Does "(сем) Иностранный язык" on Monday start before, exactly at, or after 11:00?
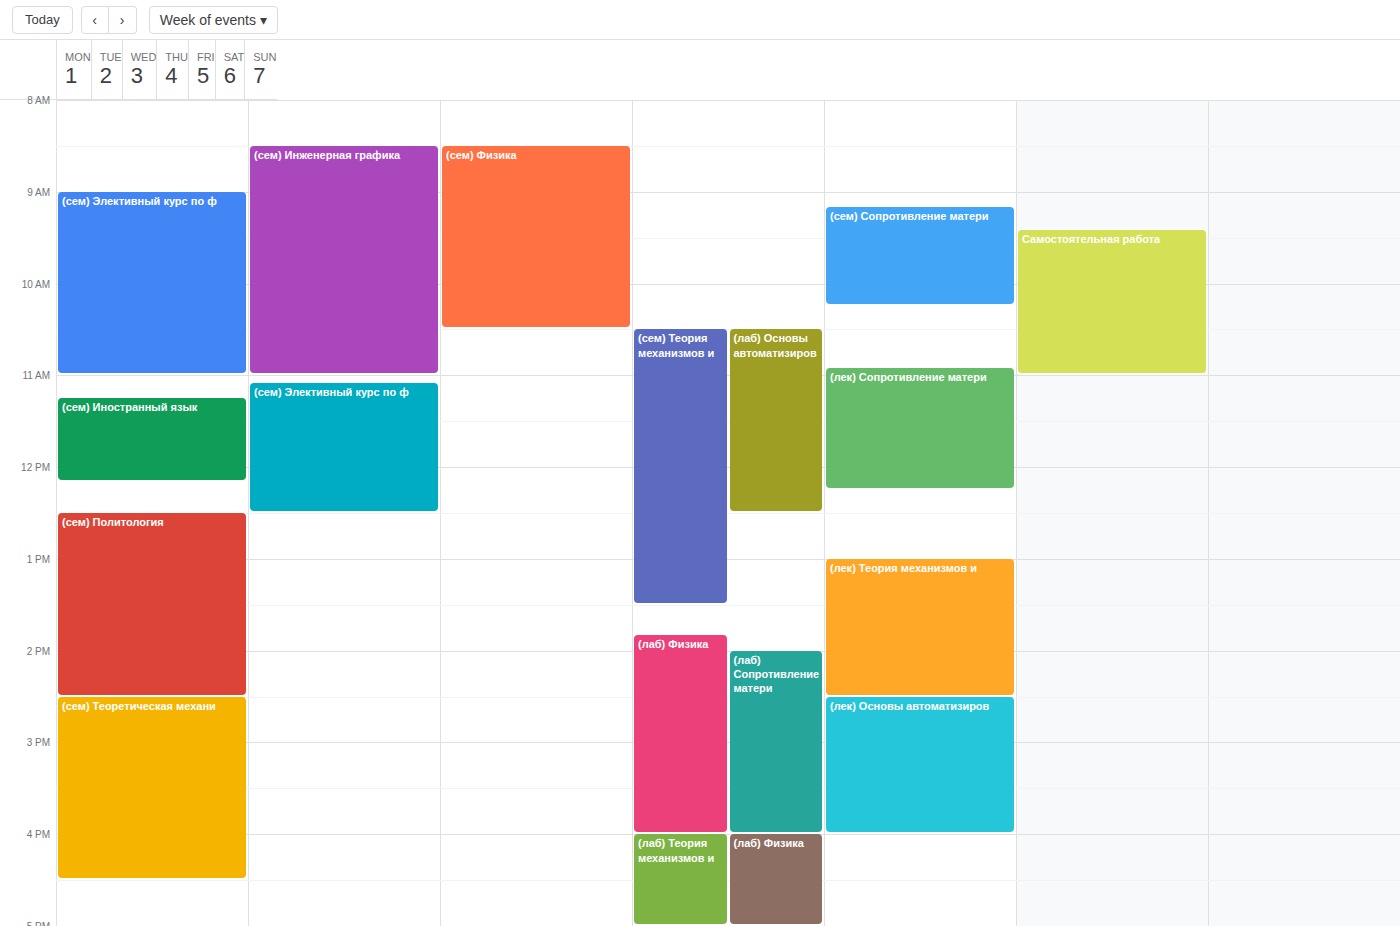
11:15 -- after 11:00, 15 minutes below the 11:00 line.